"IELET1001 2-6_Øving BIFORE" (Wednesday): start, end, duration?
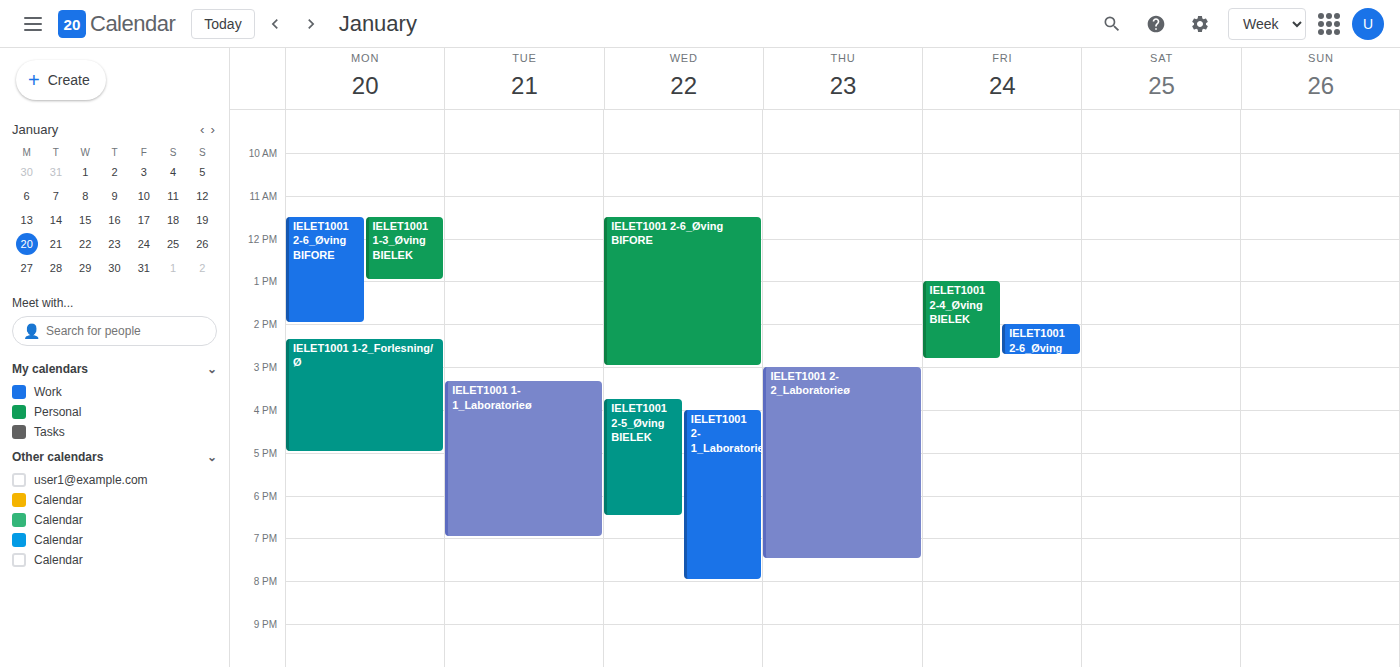
11:30 AM to 3:00 PM, 3 hours 30 minutes